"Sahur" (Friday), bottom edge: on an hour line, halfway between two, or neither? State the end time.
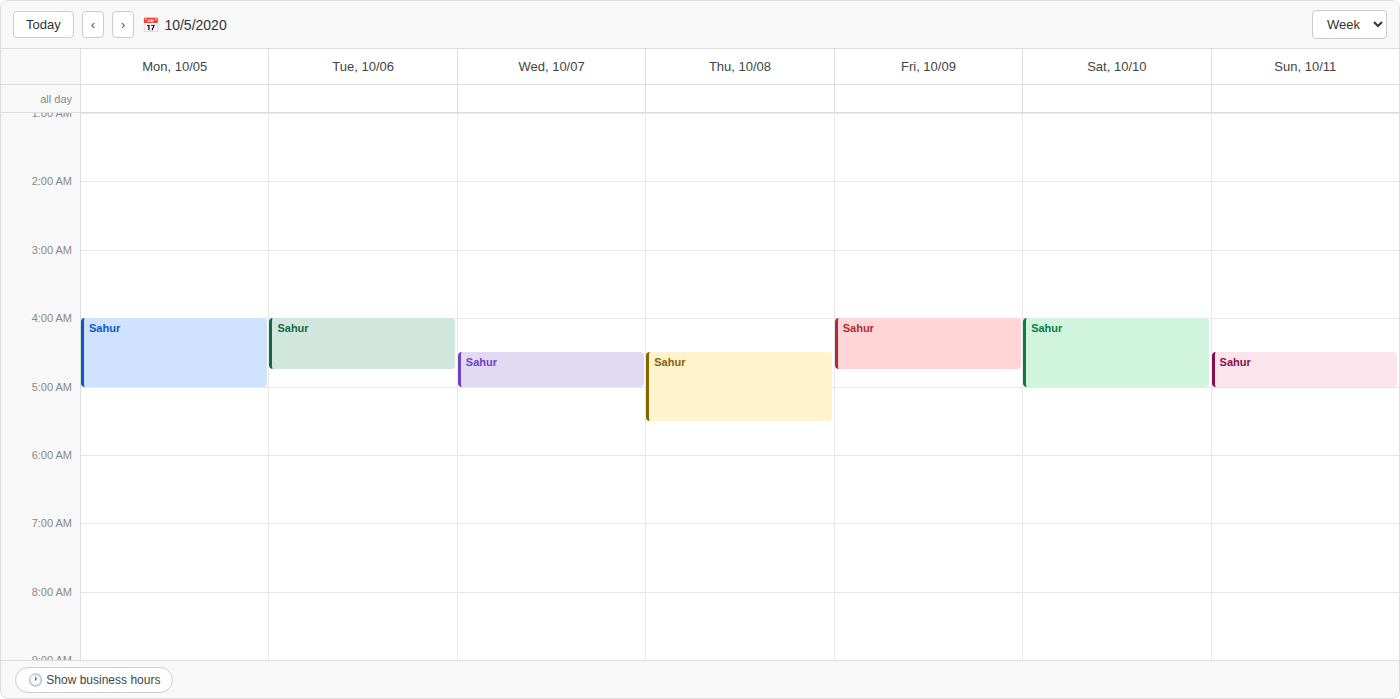
4:45 AM -- neither: three quarters of the way from the 4 AM line to the 5 AM line.